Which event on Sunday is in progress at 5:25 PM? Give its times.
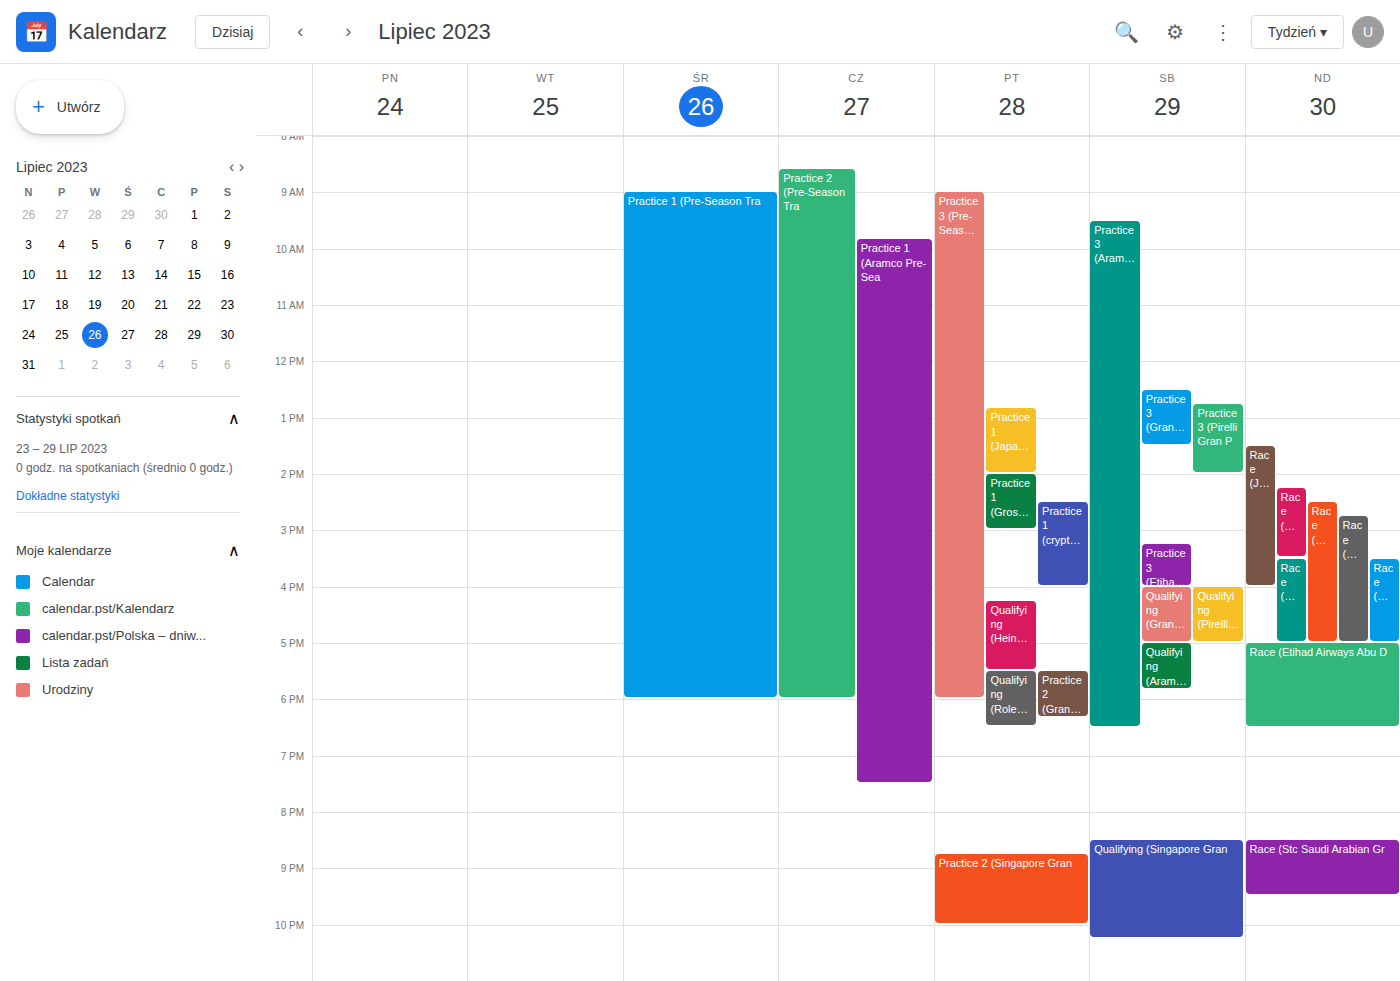
"Race (Etihad Airways Abu D", 5:00 PM to 6:30 PM